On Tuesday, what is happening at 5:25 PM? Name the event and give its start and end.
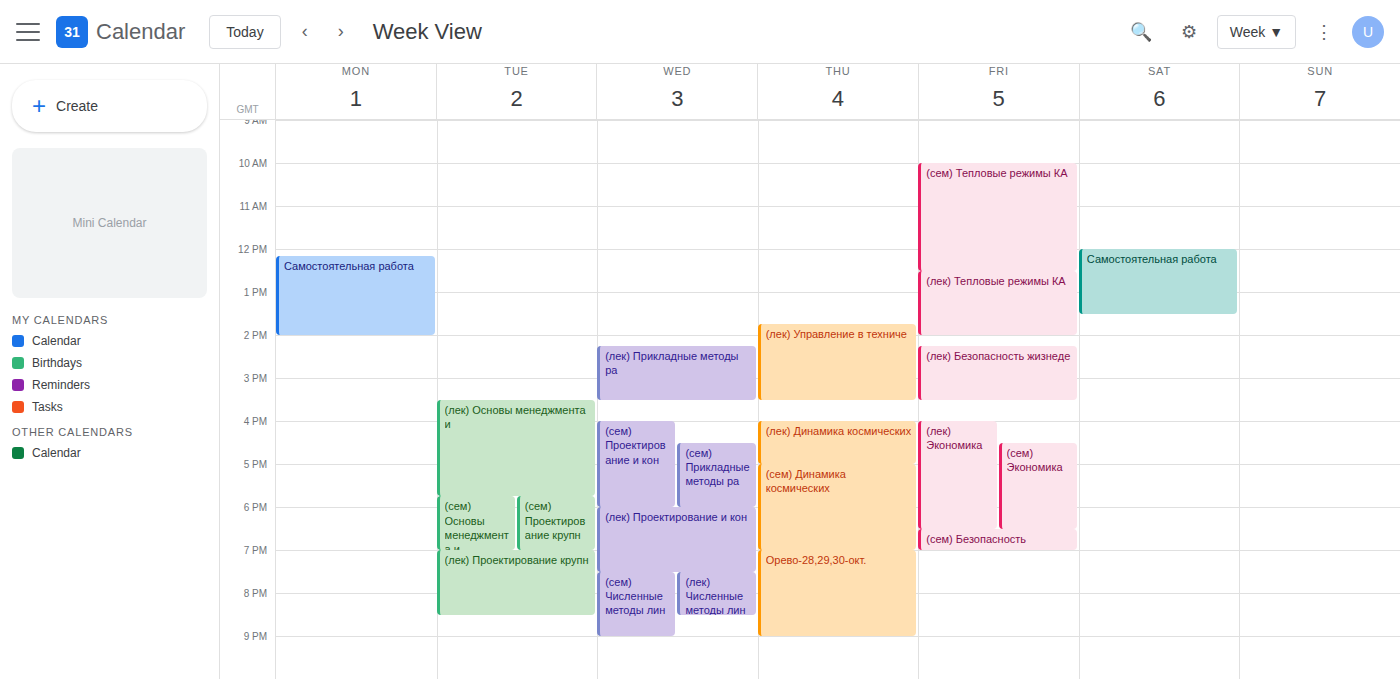
"(лек) Основы менеджмента и", 3:30 PM to 5:45 PM